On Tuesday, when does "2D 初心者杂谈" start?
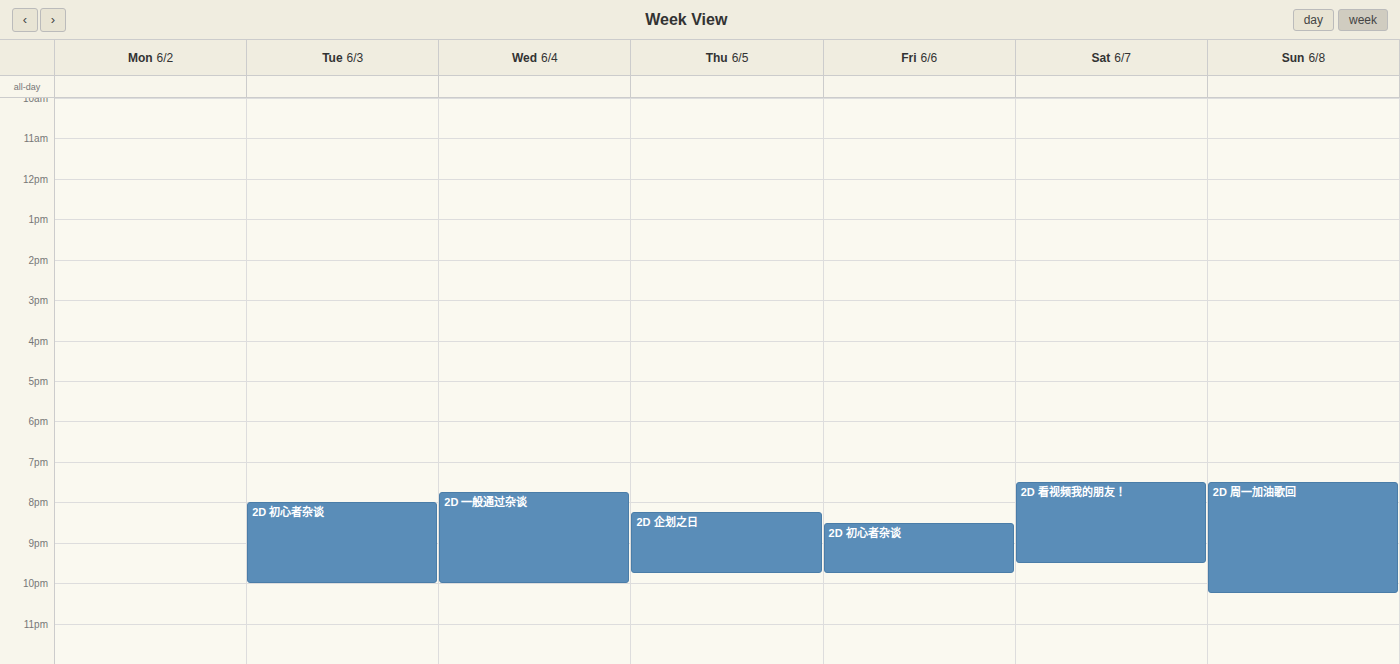
8:00 PM